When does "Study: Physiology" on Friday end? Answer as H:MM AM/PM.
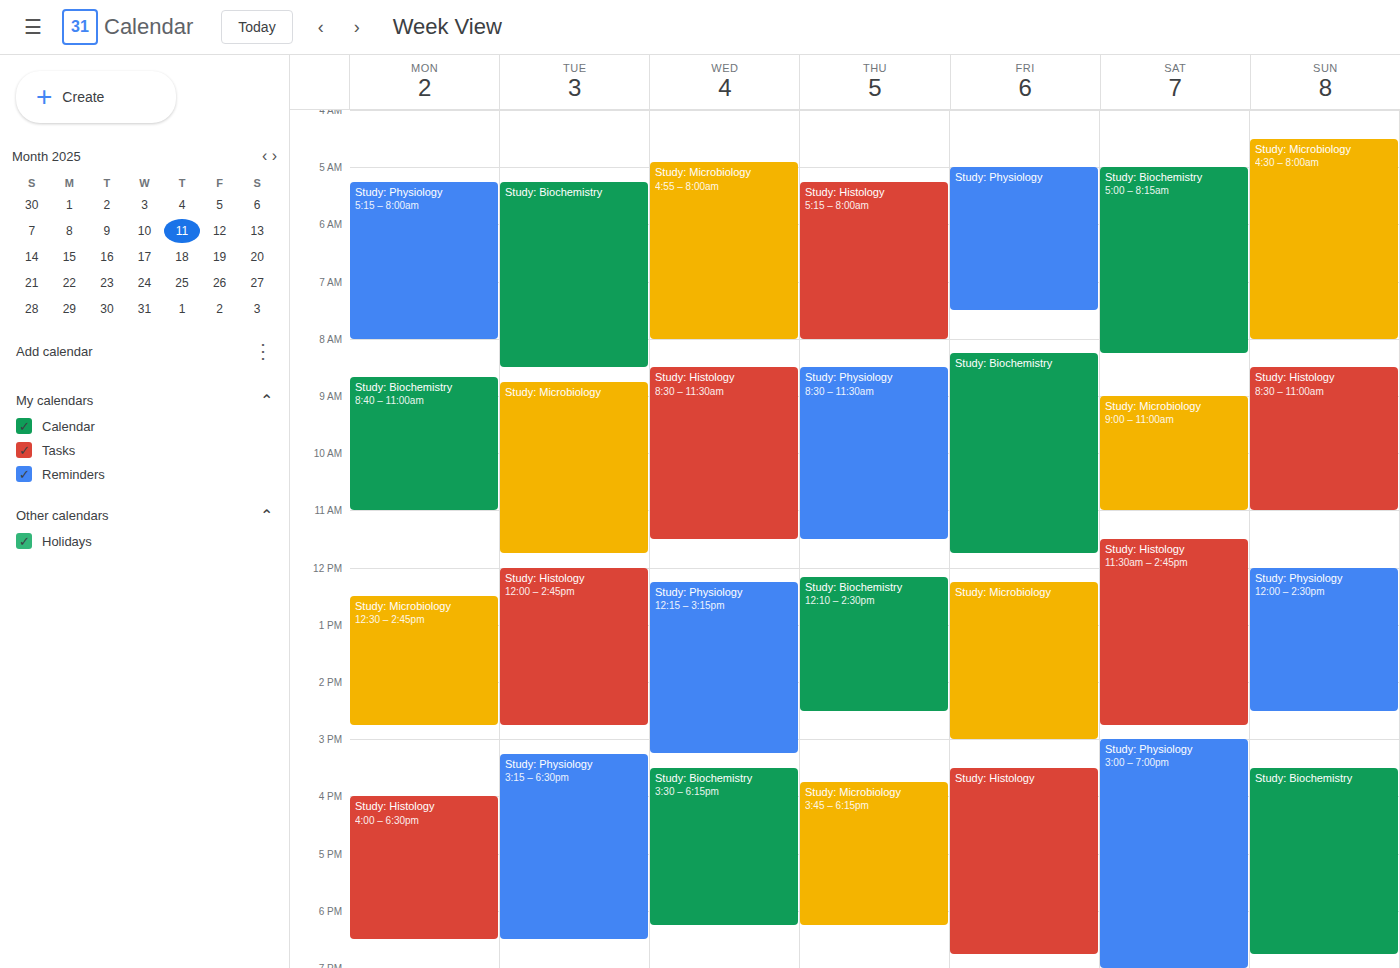
7:30 AM